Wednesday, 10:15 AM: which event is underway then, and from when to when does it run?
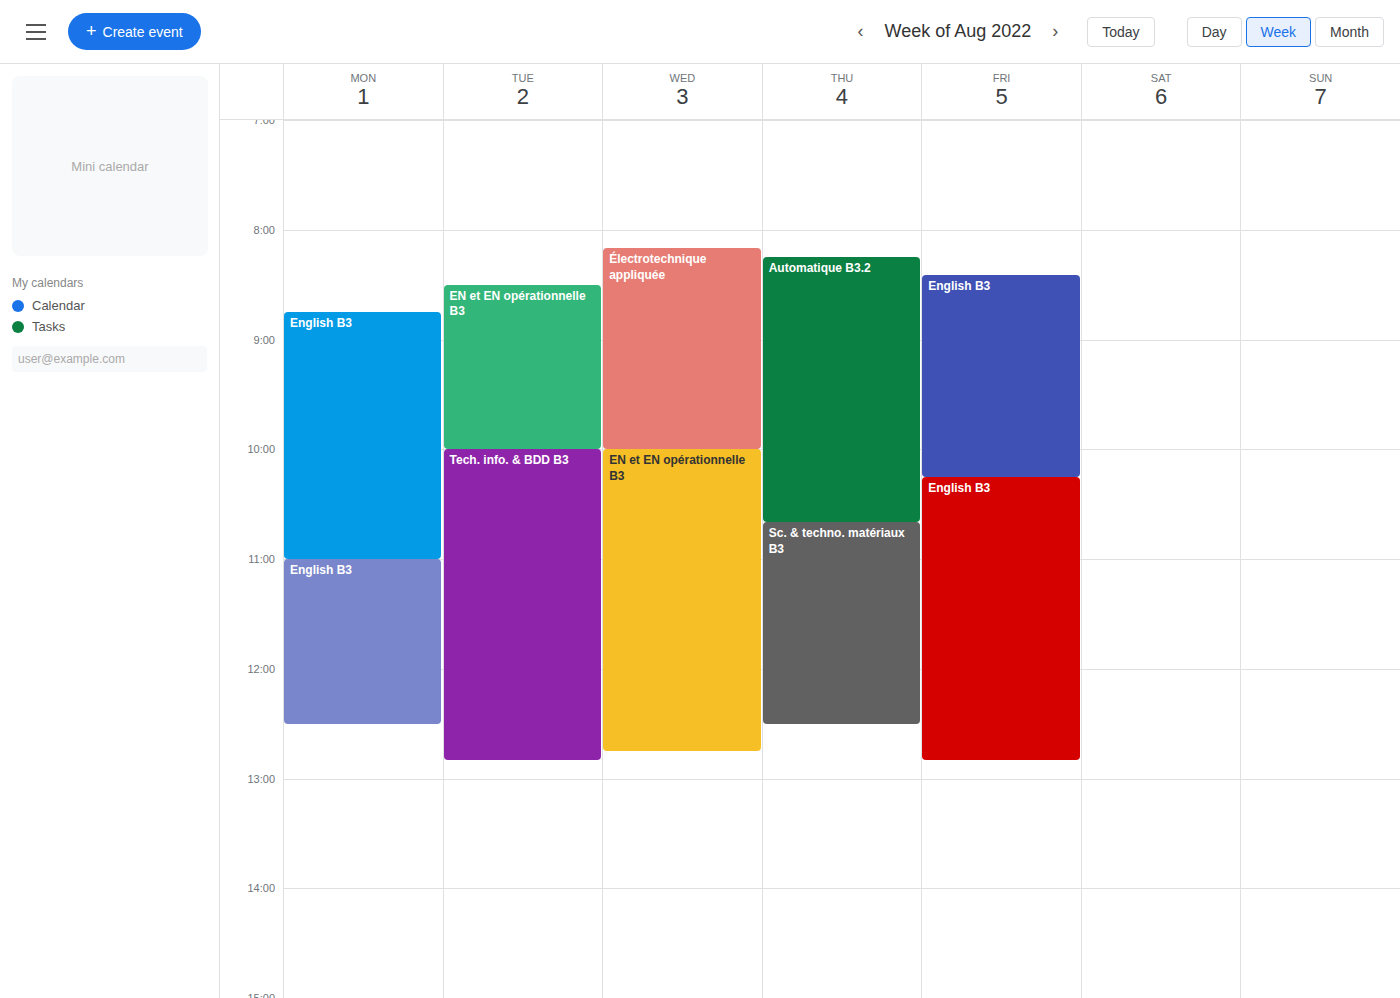
"EN et EN opérationnelle B3", 10:00 AM to 12:45 PM